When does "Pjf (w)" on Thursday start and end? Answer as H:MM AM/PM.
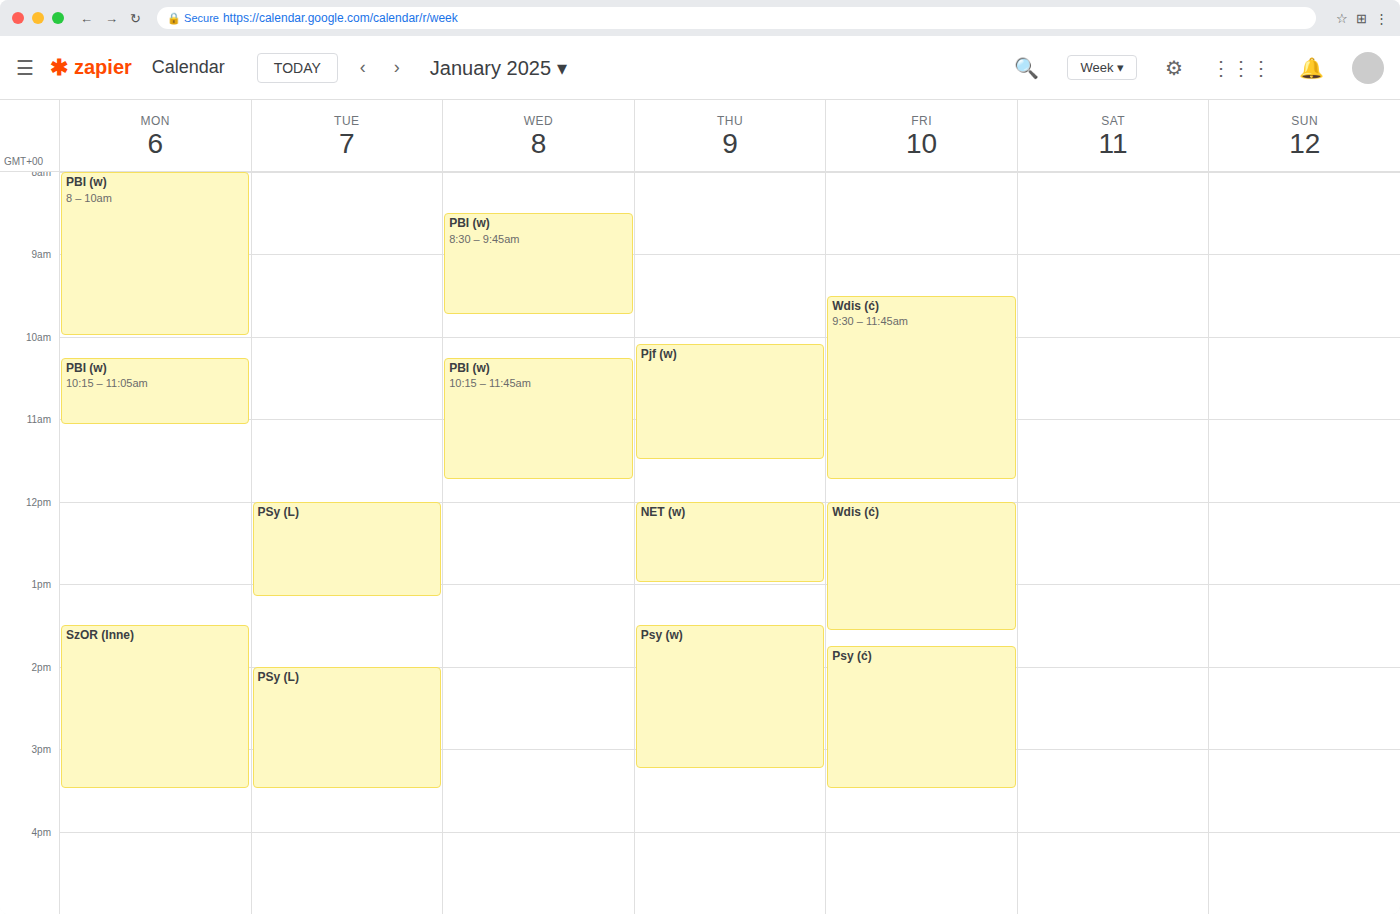
10:05 AM to 11:30 AM